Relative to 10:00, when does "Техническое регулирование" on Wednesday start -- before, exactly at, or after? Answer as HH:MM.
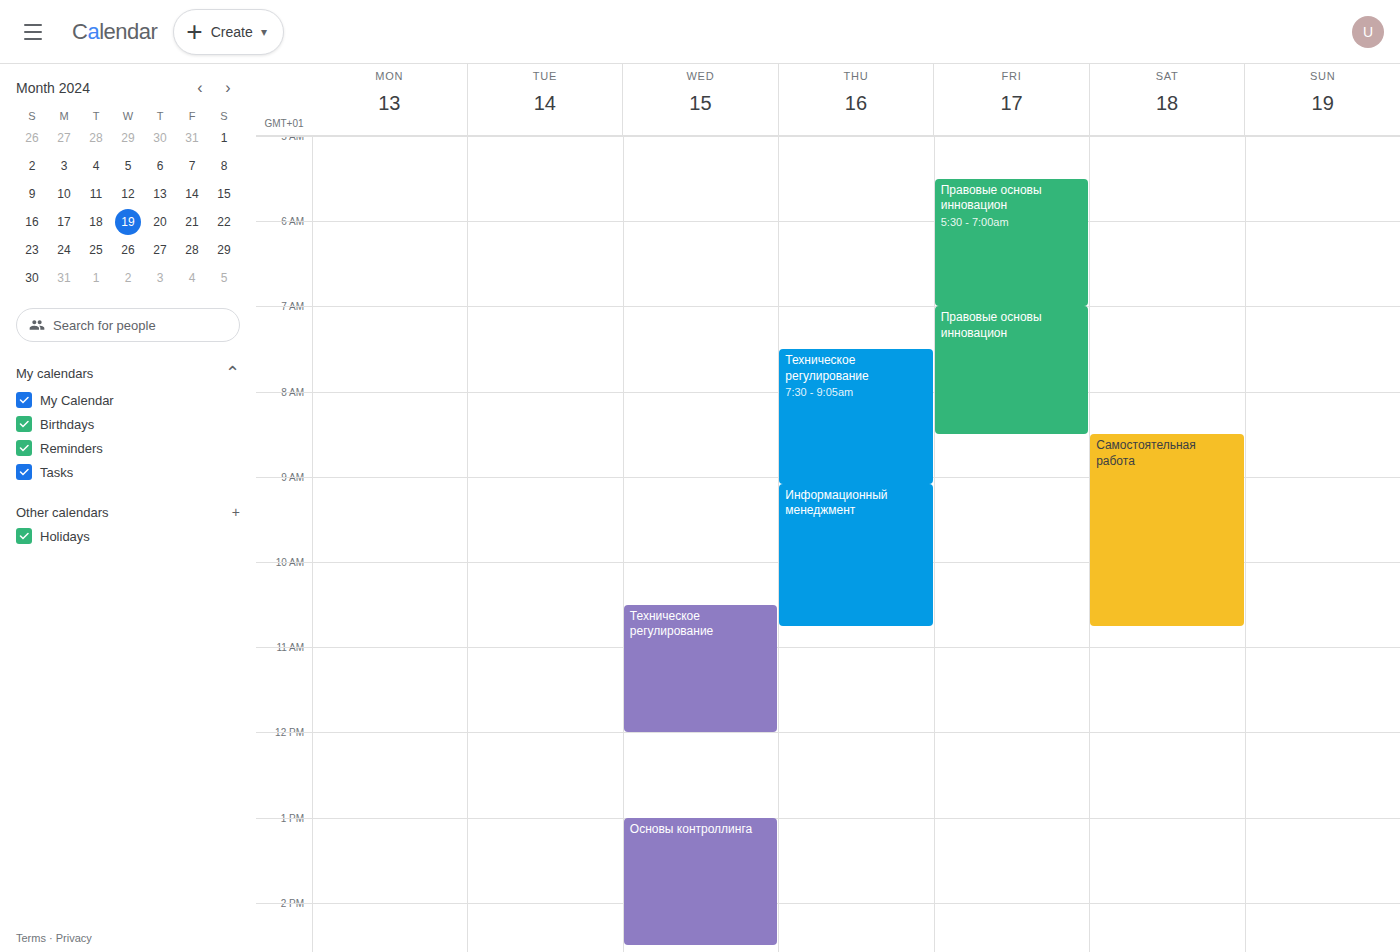
10:30 -- after 10:00, 30 minutes below the 10:00 line.